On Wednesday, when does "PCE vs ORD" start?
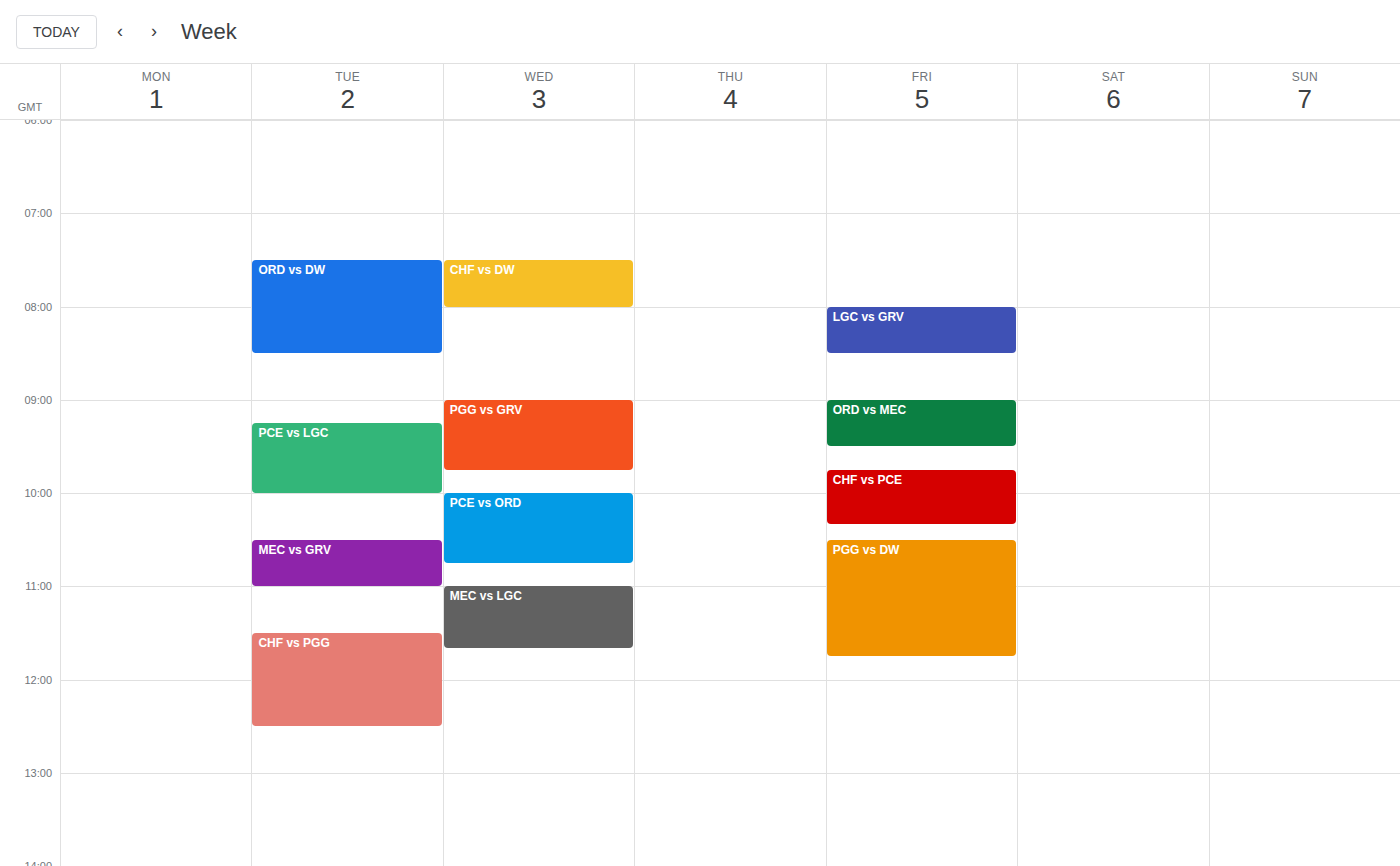
10:00 AM